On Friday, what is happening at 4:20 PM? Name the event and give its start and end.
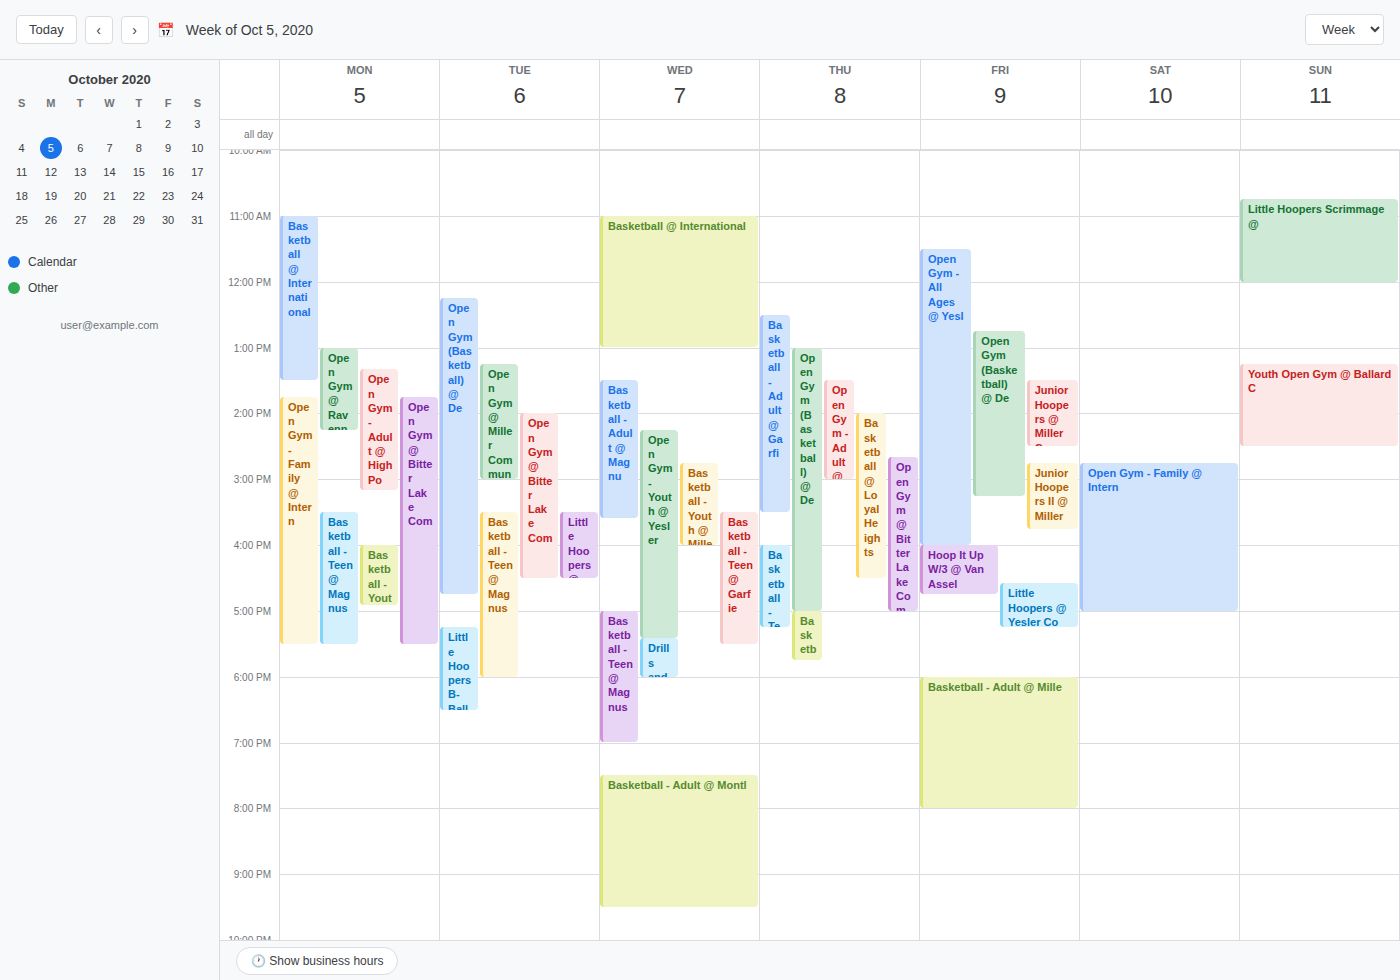
"Hoop It Up W/3 @ Van Assel", 4:00 PM to 4:45 PM